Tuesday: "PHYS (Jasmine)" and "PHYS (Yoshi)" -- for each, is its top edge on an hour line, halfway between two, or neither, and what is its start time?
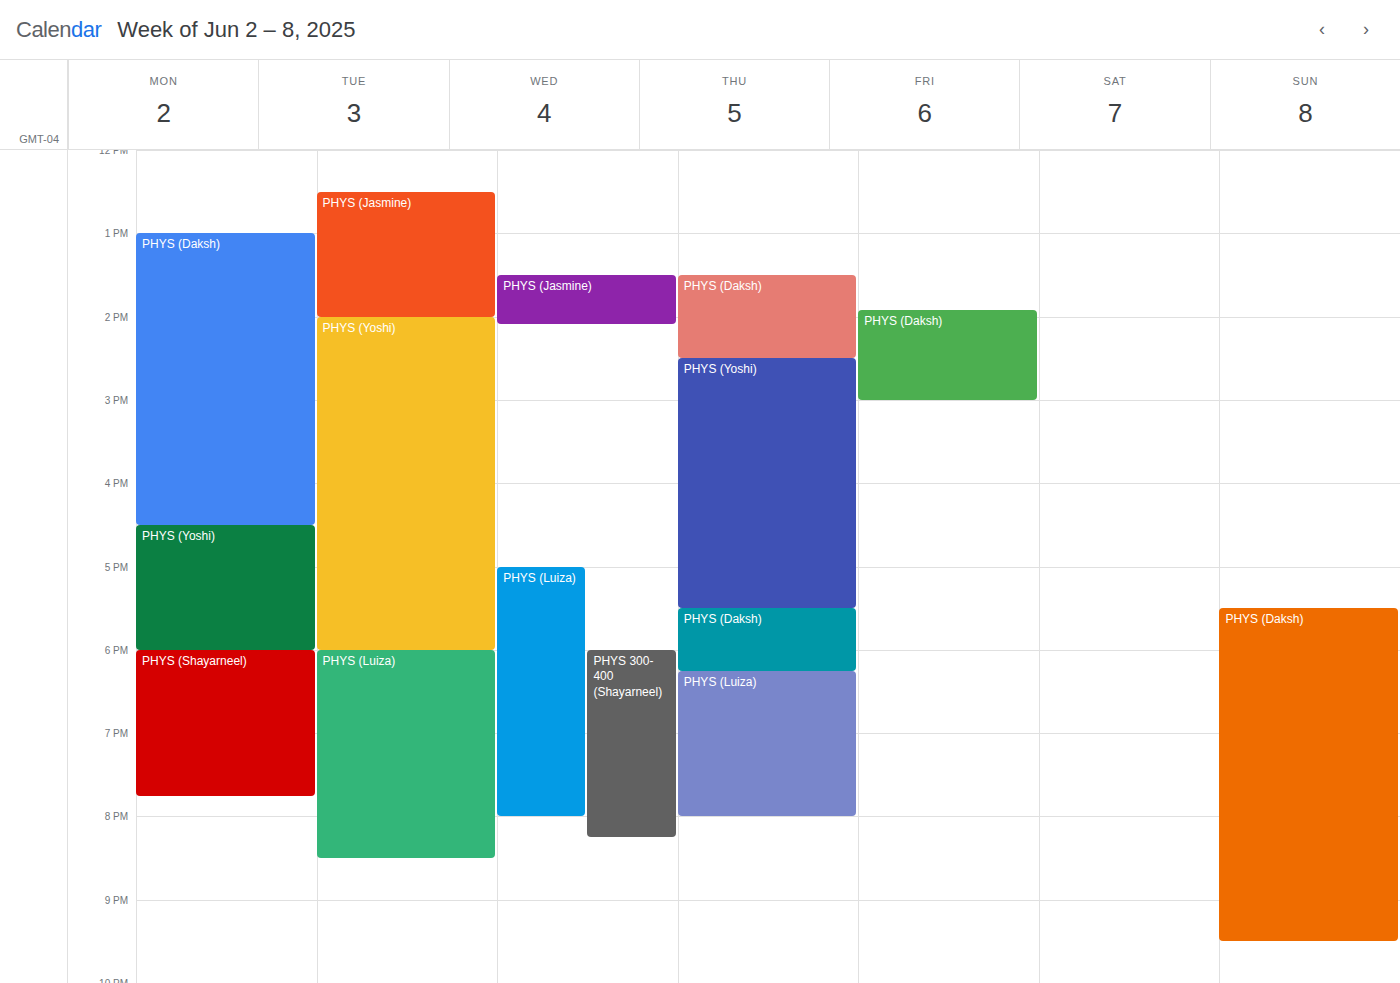
"PHYS (Jasmine)": 12:30 PM, halfway between the 12 PM and 1 PM lines. "PHYS (Yoshi)": 2:00 PM, exactly on the 2 PM line.